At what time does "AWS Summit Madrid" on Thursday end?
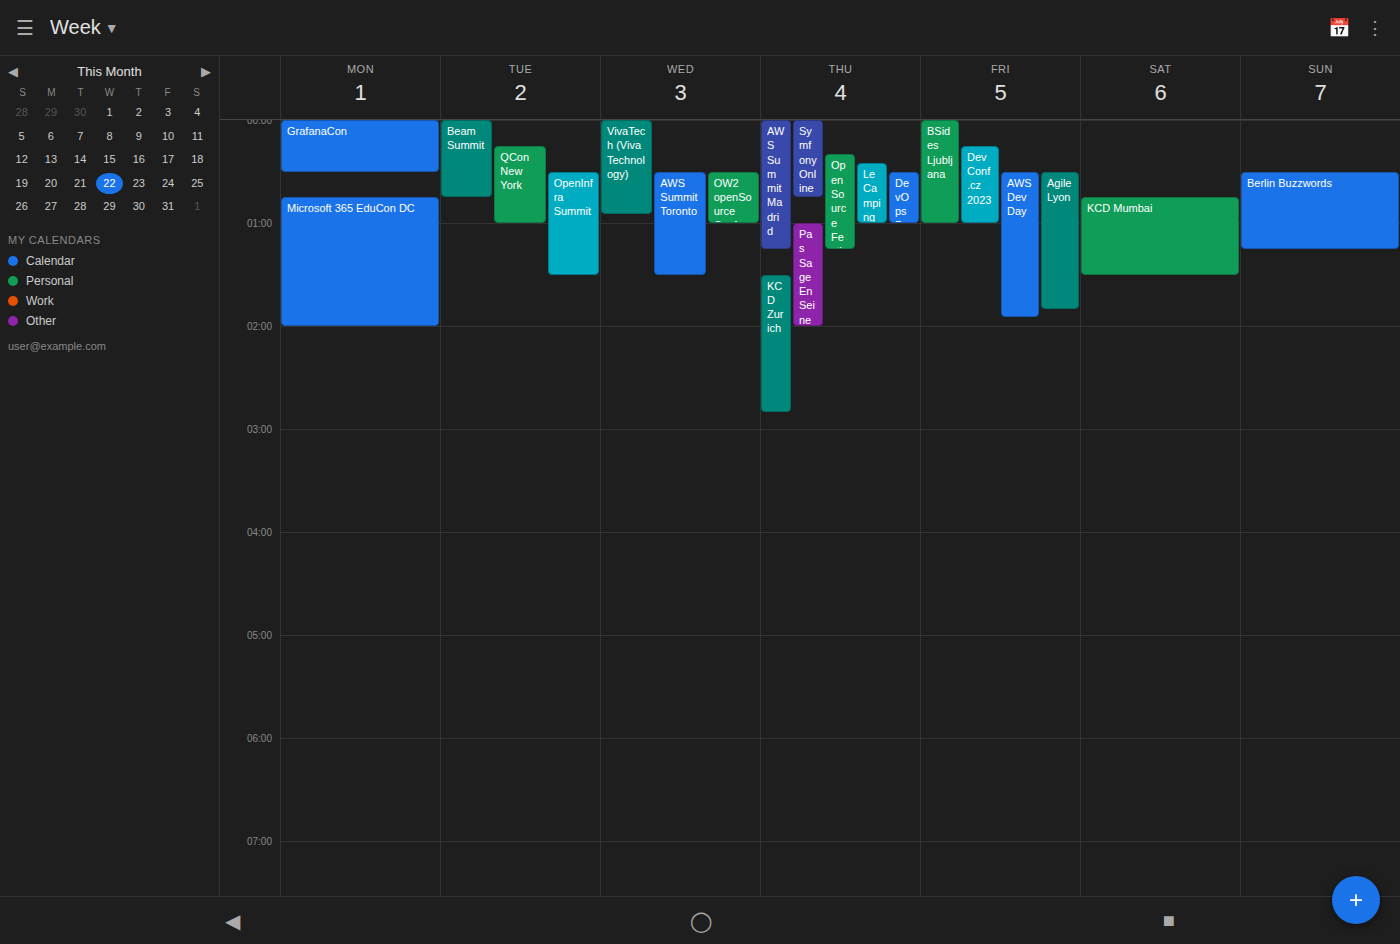
1:15 AM